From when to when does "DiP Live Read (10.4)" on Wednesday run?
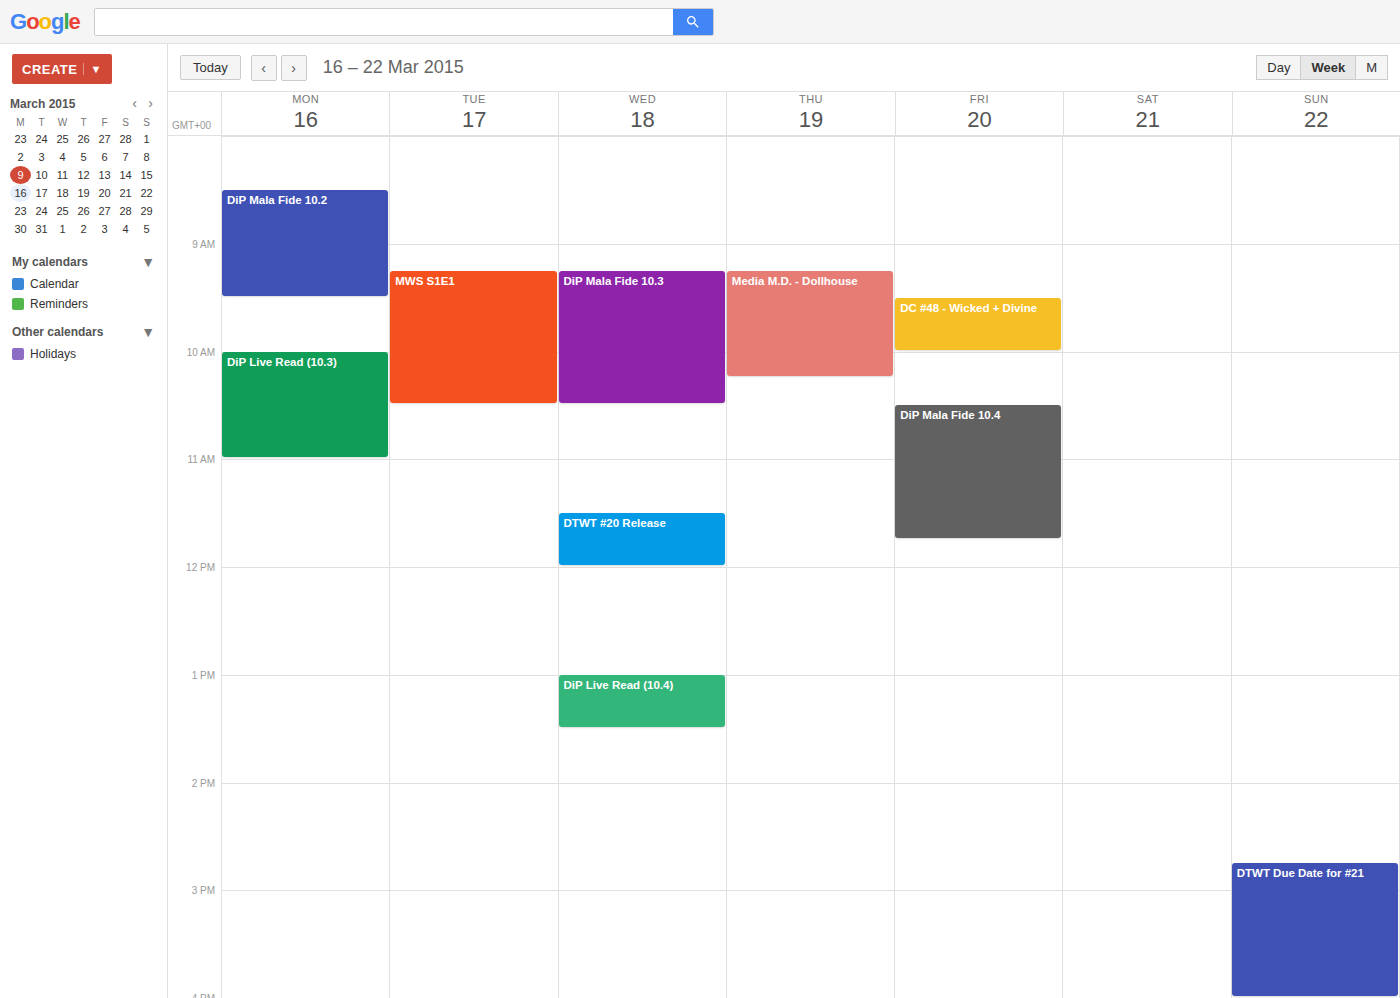
13:00 to 13:30